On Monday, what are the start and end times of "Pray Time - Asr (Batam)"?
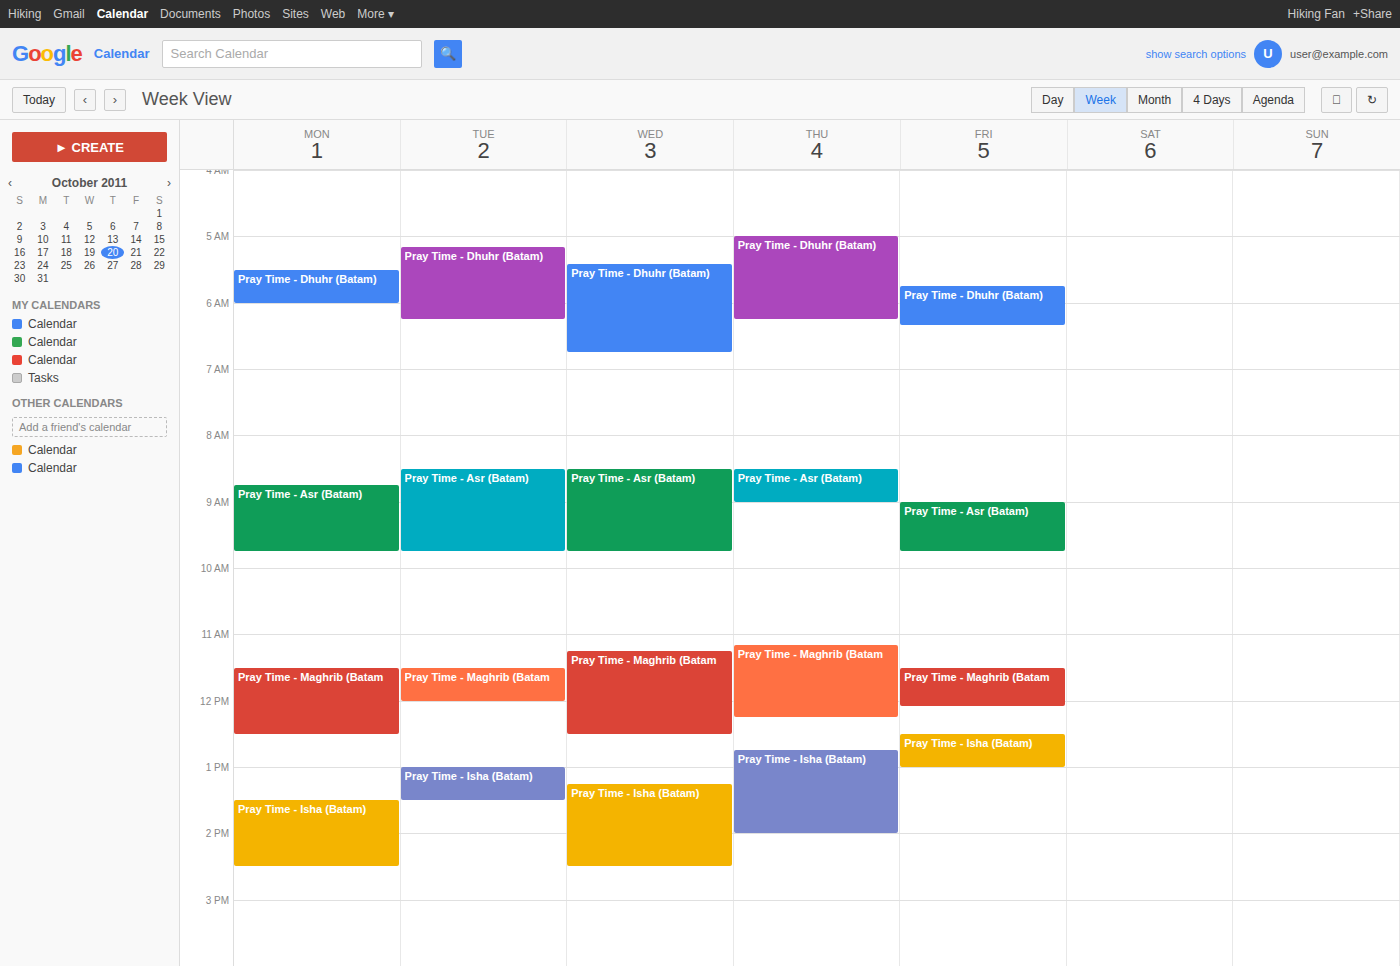
8:45 AM to 9:45 AM